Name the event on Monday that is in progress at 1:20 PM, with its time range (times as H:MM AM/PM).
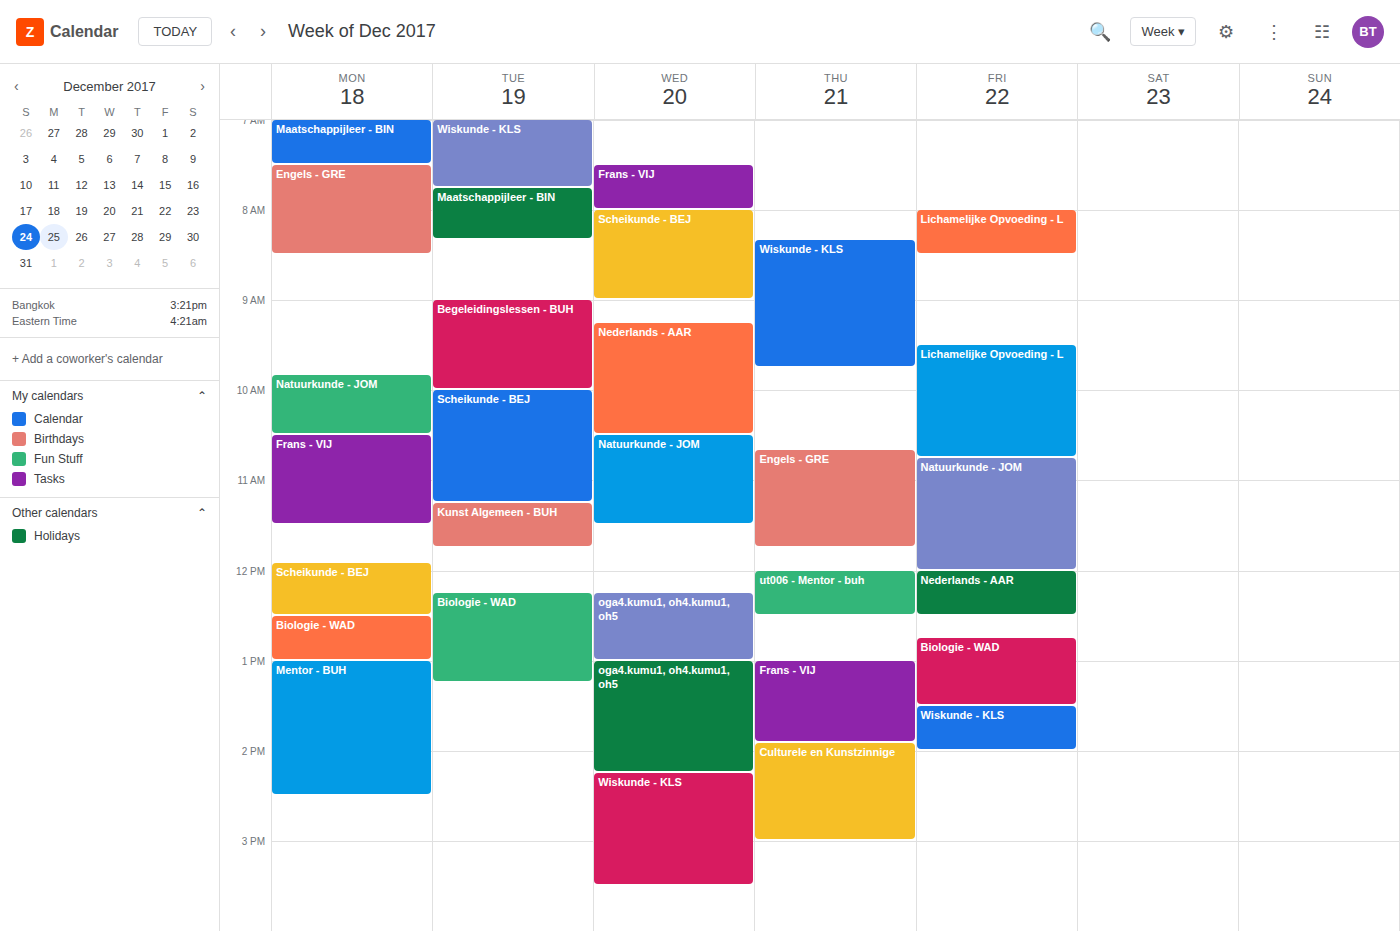
"Mentor - BUH", 1:00 PM to 2:30 PM